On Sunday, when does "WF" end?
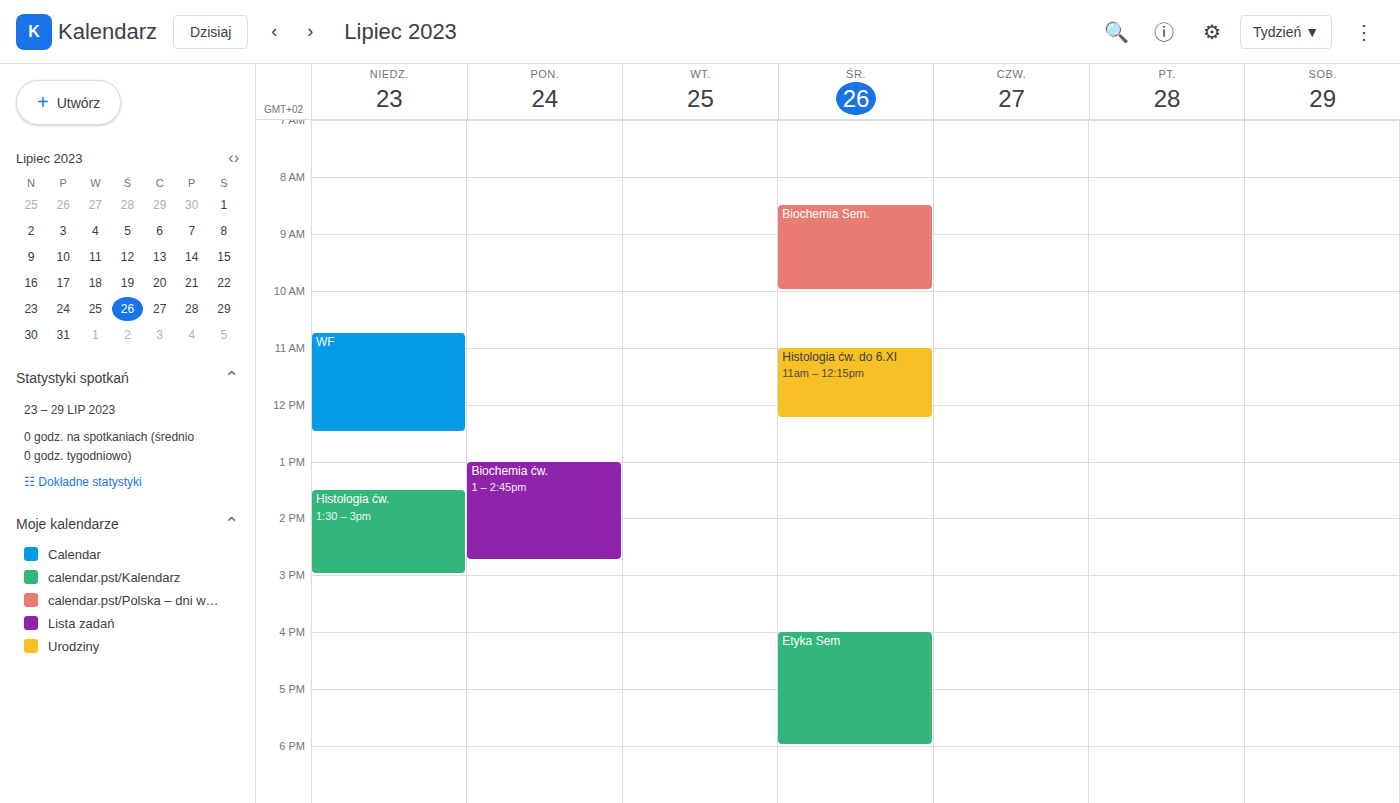
12:30 PM